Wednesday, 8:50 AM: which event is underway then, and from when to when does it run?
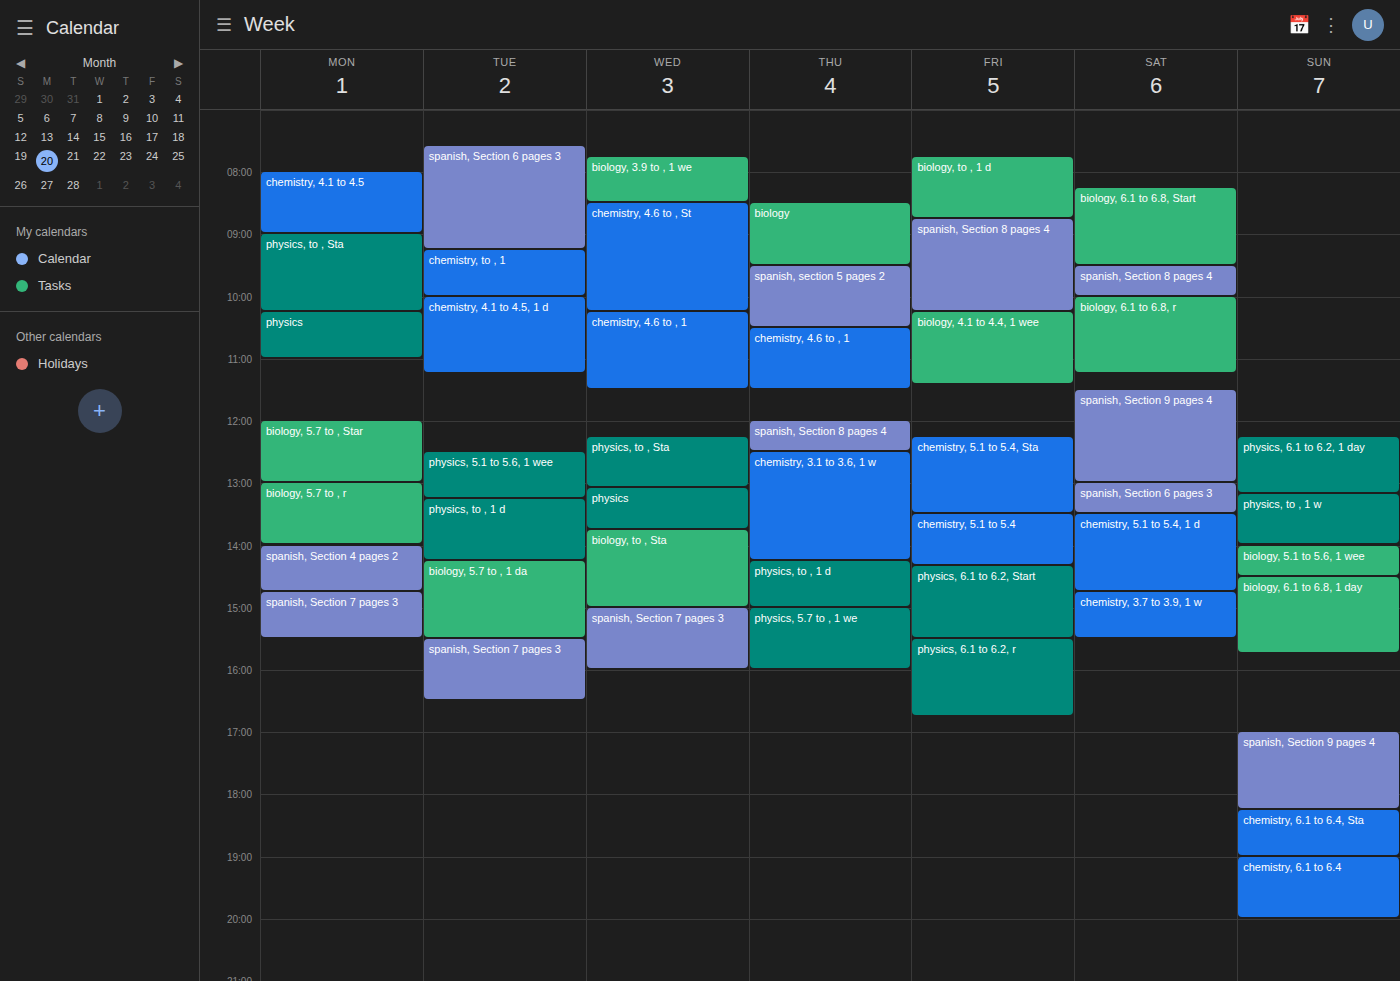
"chemistry, 4.6 to , St", 8:30 AM to 10:15 AM